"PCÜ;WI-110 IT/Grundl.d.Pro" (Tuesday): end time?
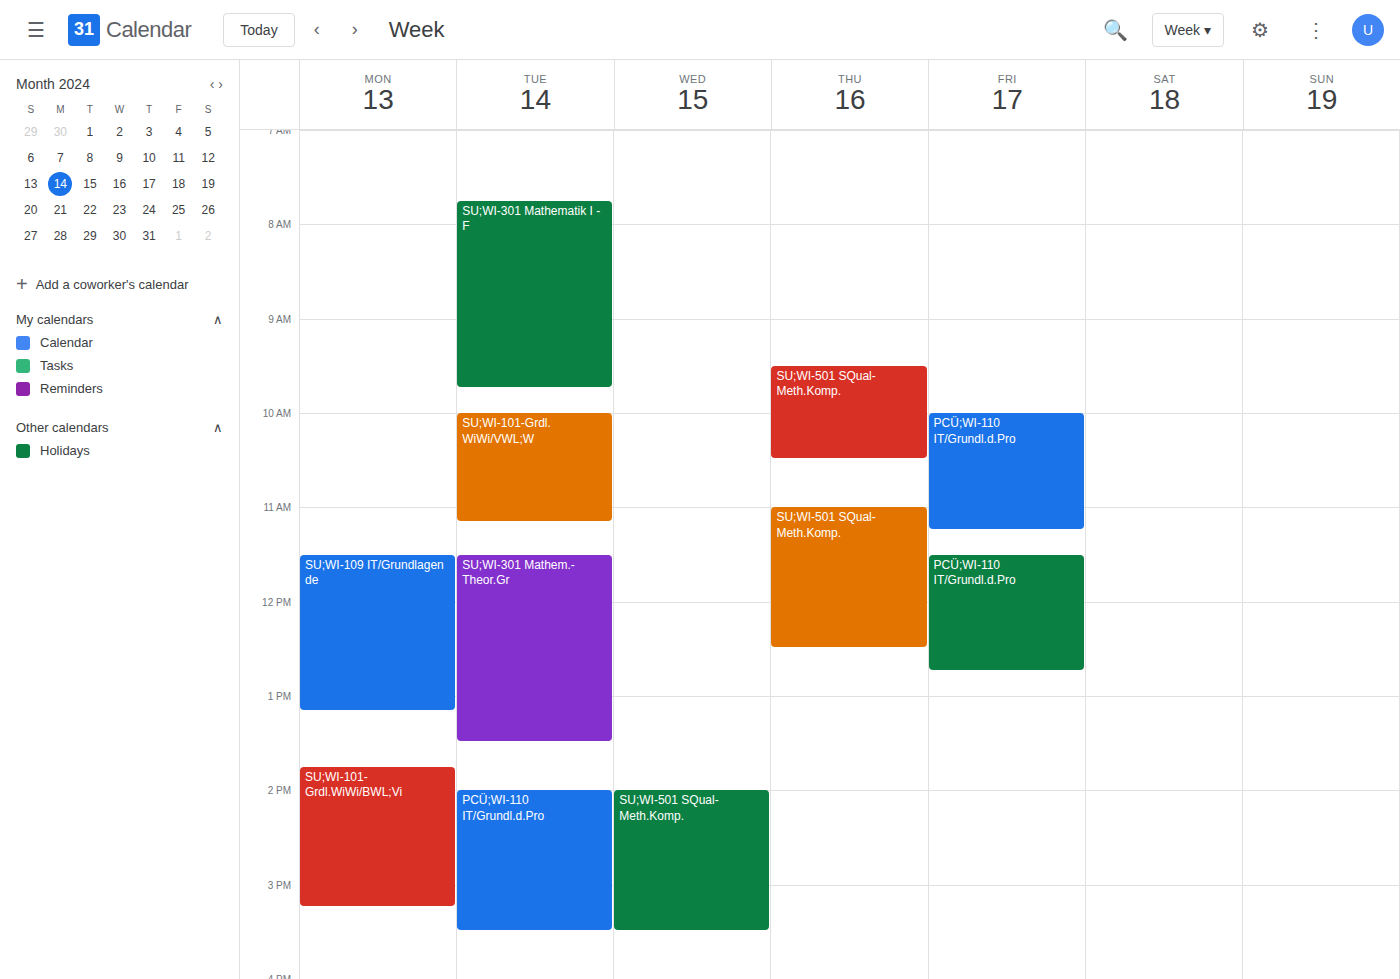
3:30 PM